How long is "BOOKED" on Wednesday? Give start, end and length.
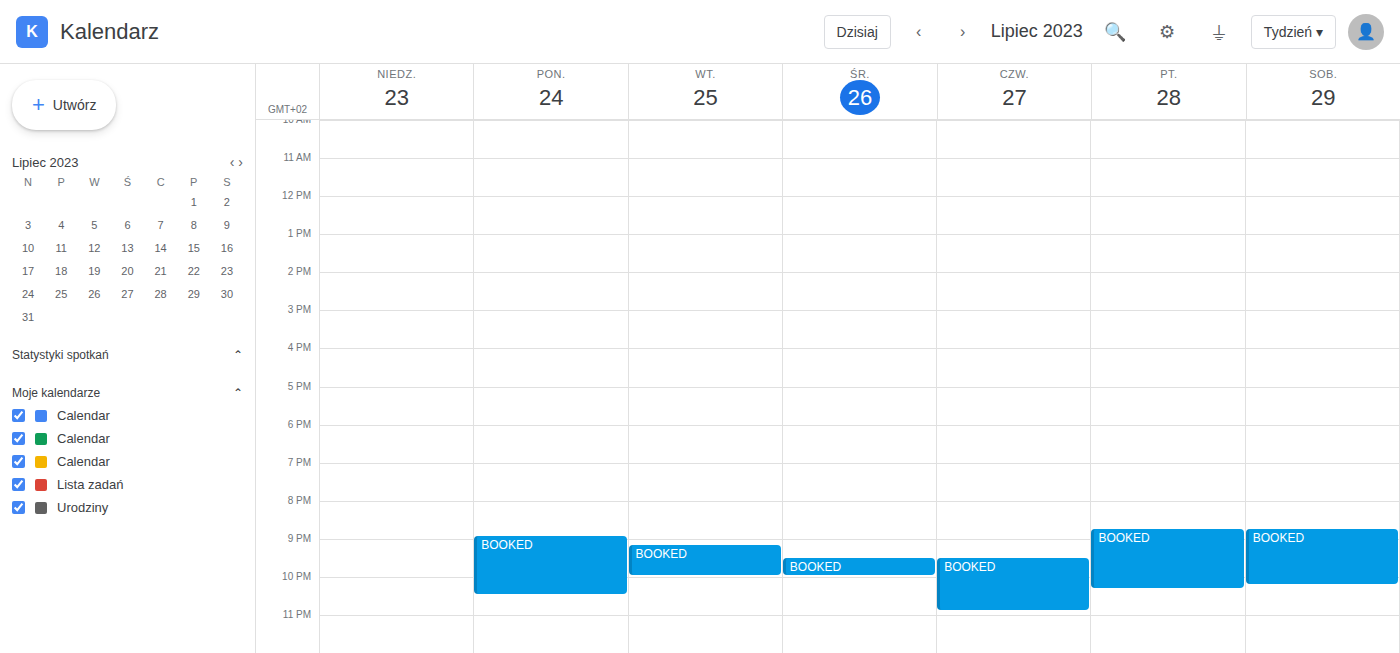
21:30 to 22:00, 30 minutes